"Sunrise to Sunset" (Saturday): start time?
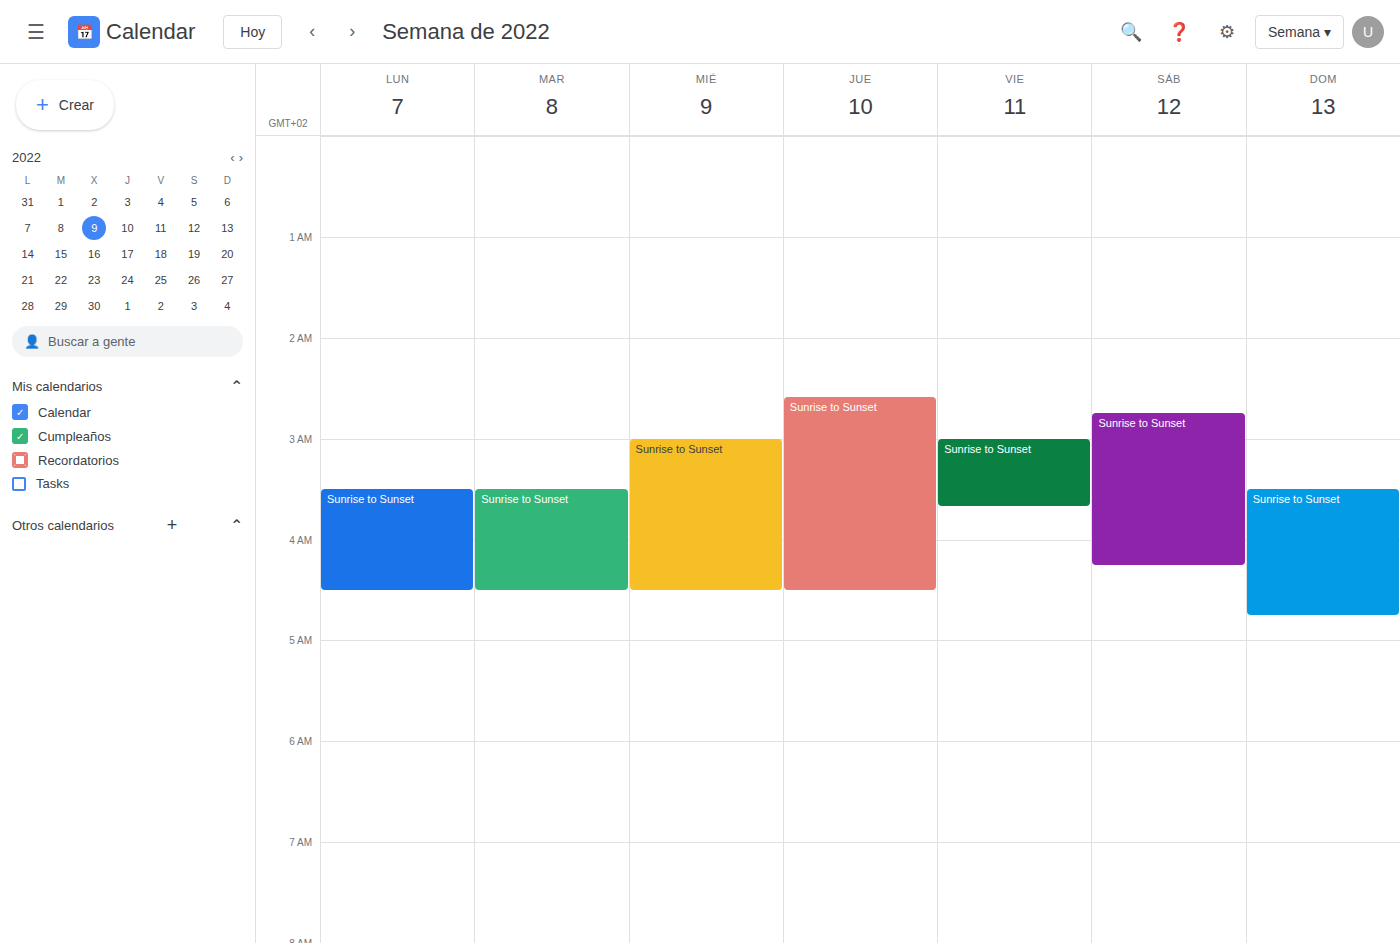
2:45 AM